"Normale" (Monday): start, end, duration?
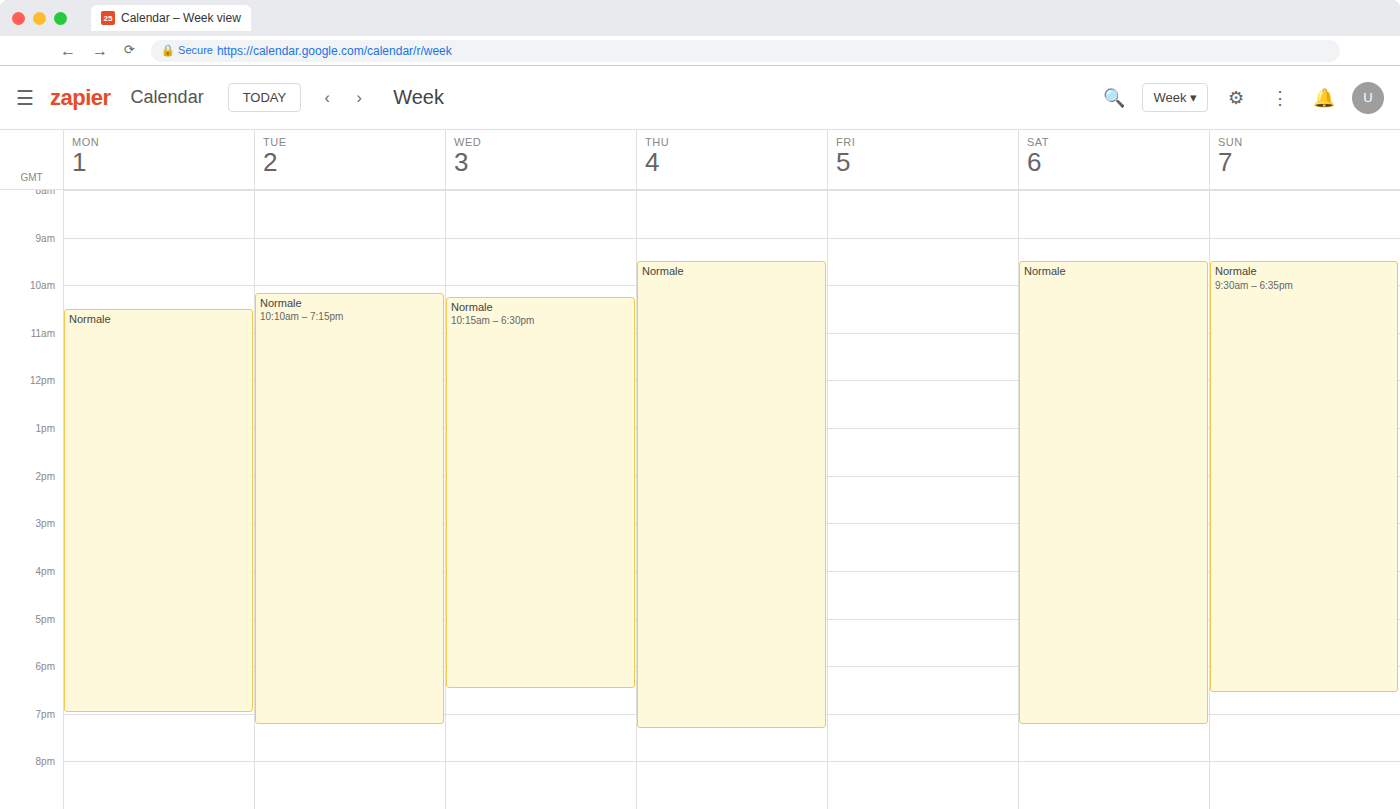
10:30 AM to 7:00 PM, 8 hours 30 minutes